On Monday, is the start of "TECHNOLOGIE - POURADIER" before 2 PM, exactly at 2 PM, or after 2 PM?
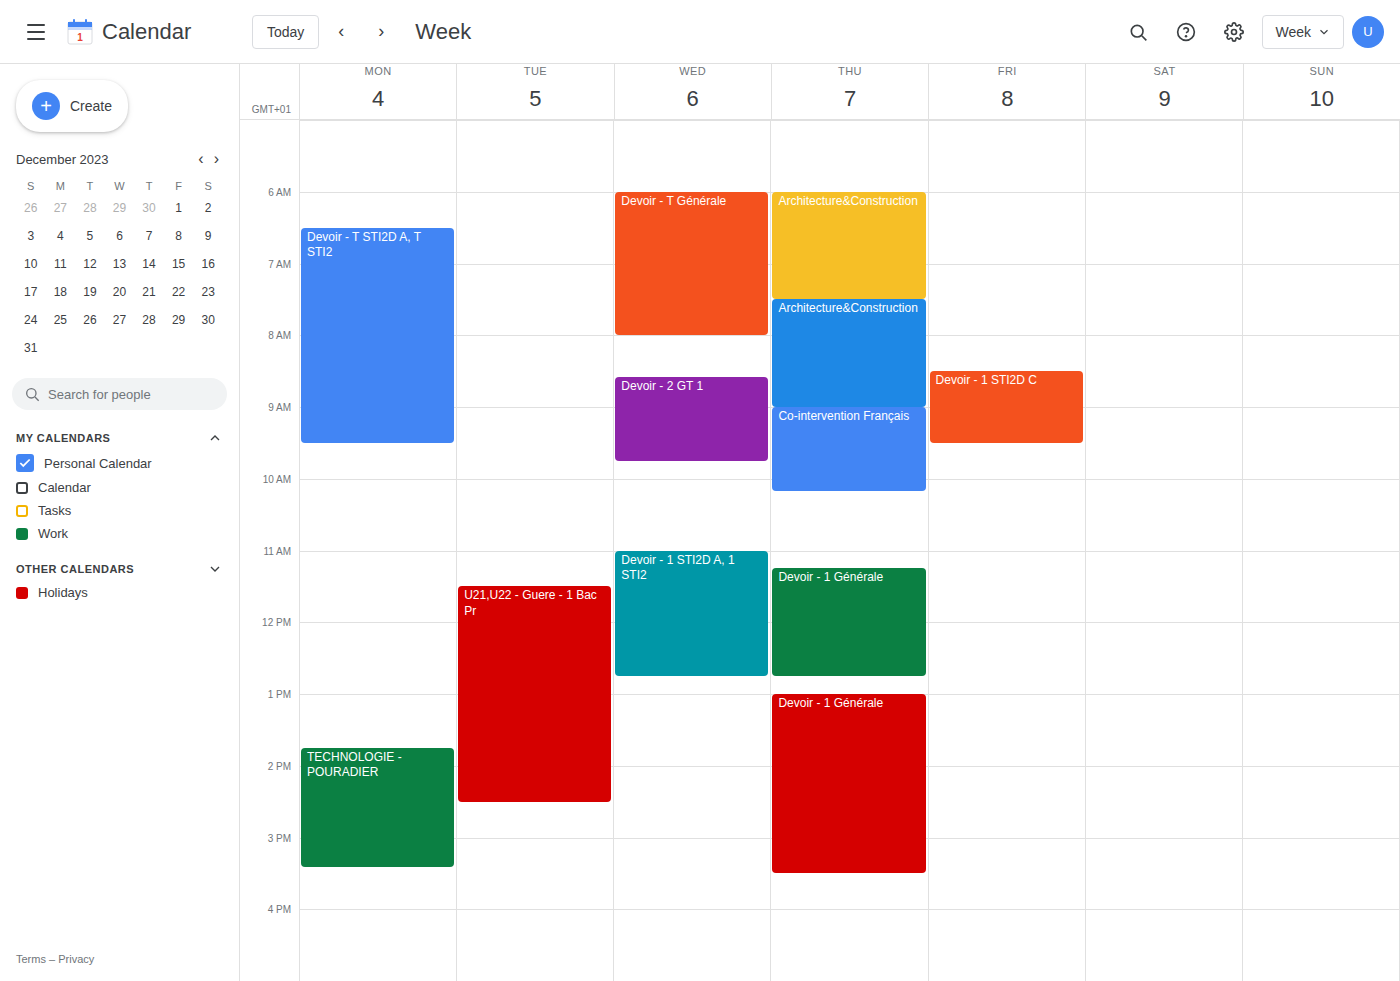
1:45 PM -- before 2 PM, 15 minutes above the 2 PM line.